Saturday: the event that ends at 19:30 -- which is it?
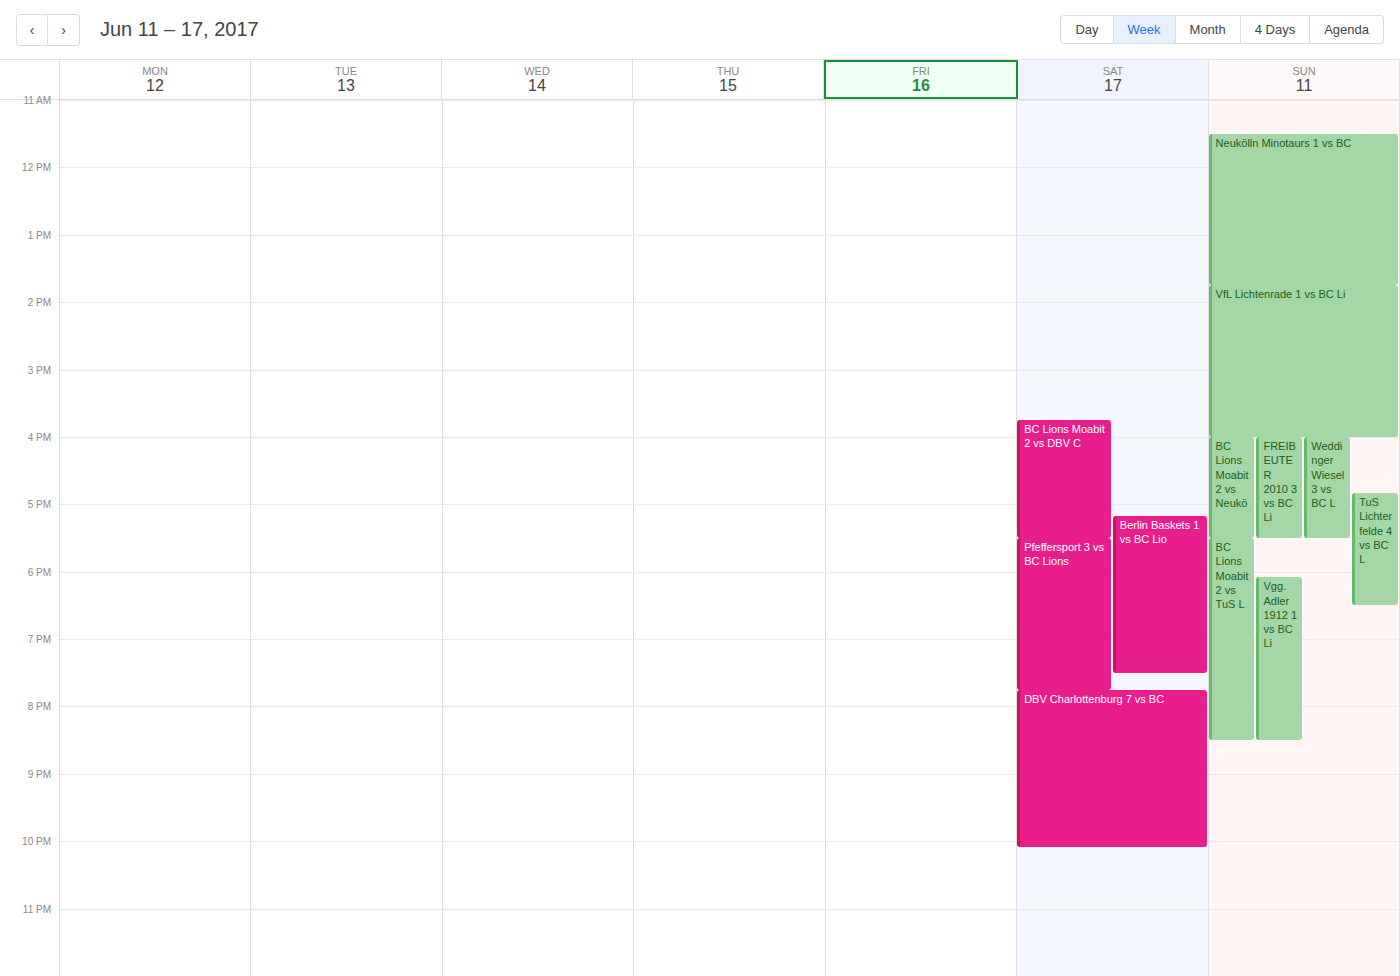
"Berlin Baskets 1 vs BC Lio"